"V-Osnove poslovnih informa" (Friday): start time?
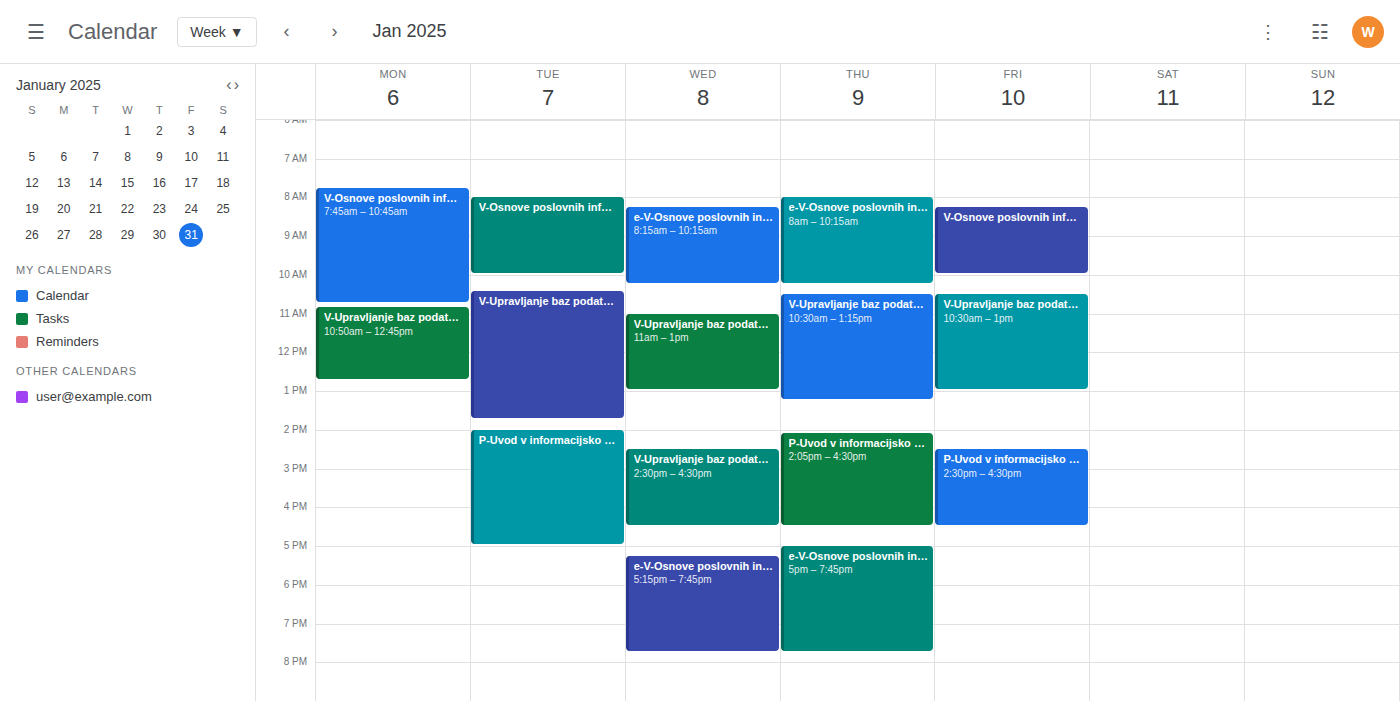
8:15 AM